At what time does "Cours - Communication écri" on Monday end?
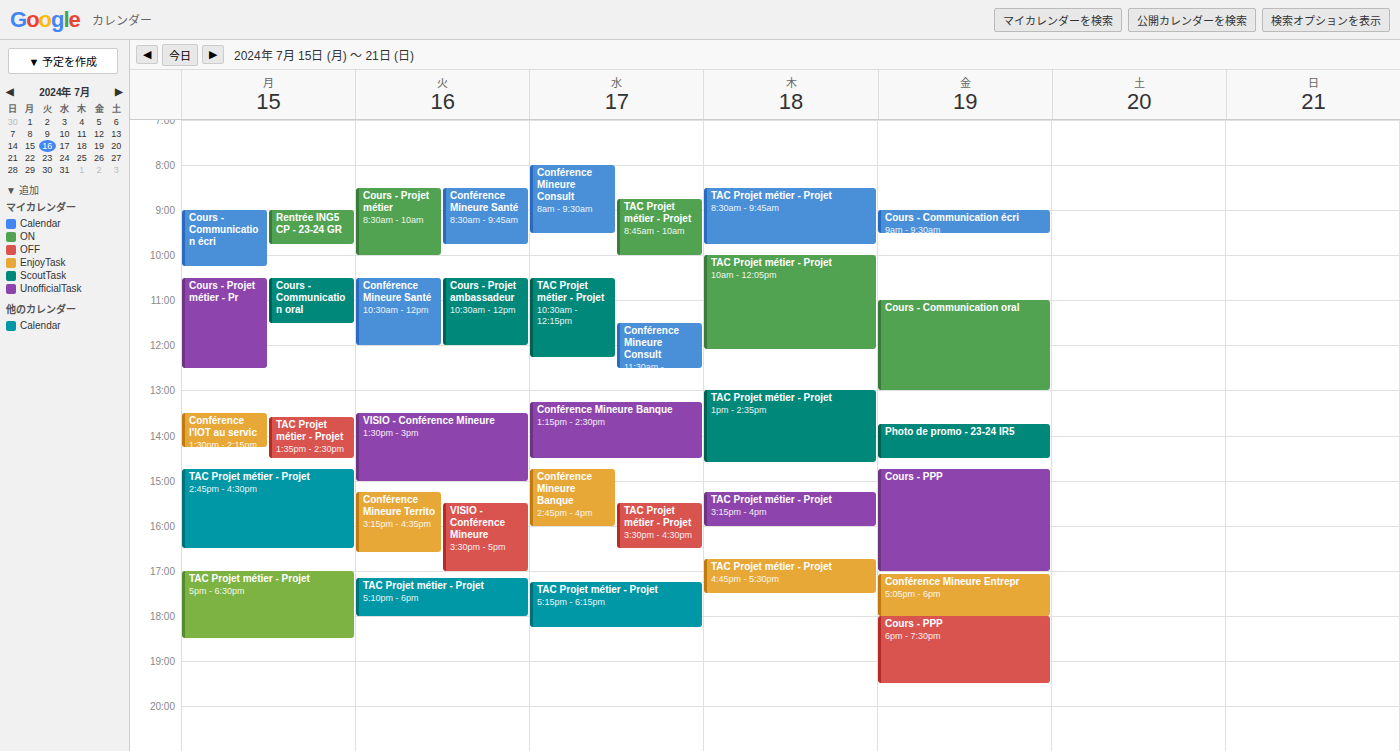
10:15 AM